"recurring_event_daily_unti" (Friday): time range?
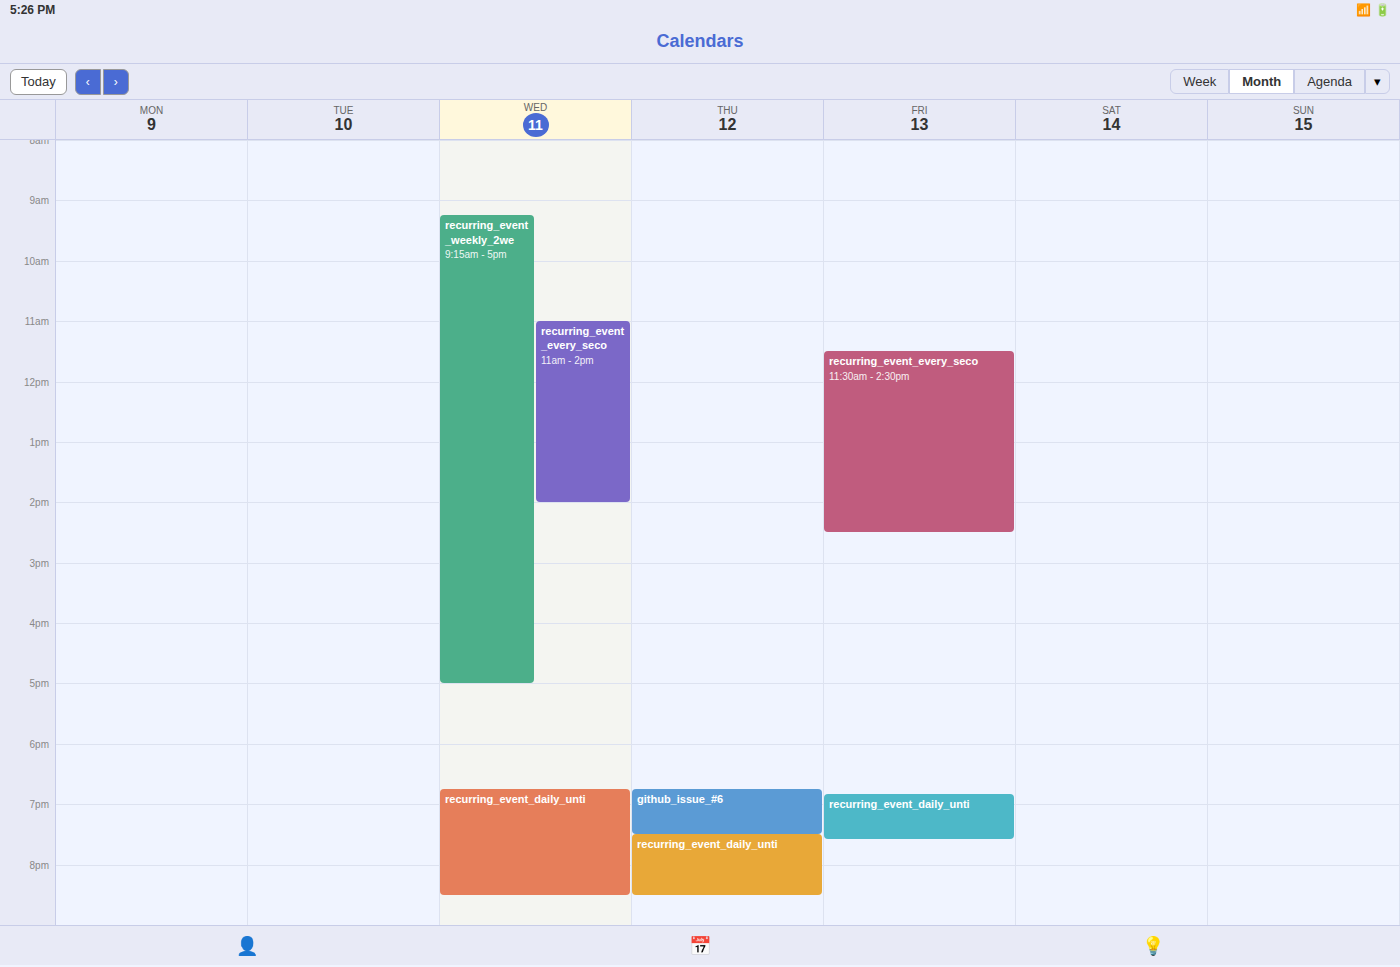
6:50 PM to 7:35 PM